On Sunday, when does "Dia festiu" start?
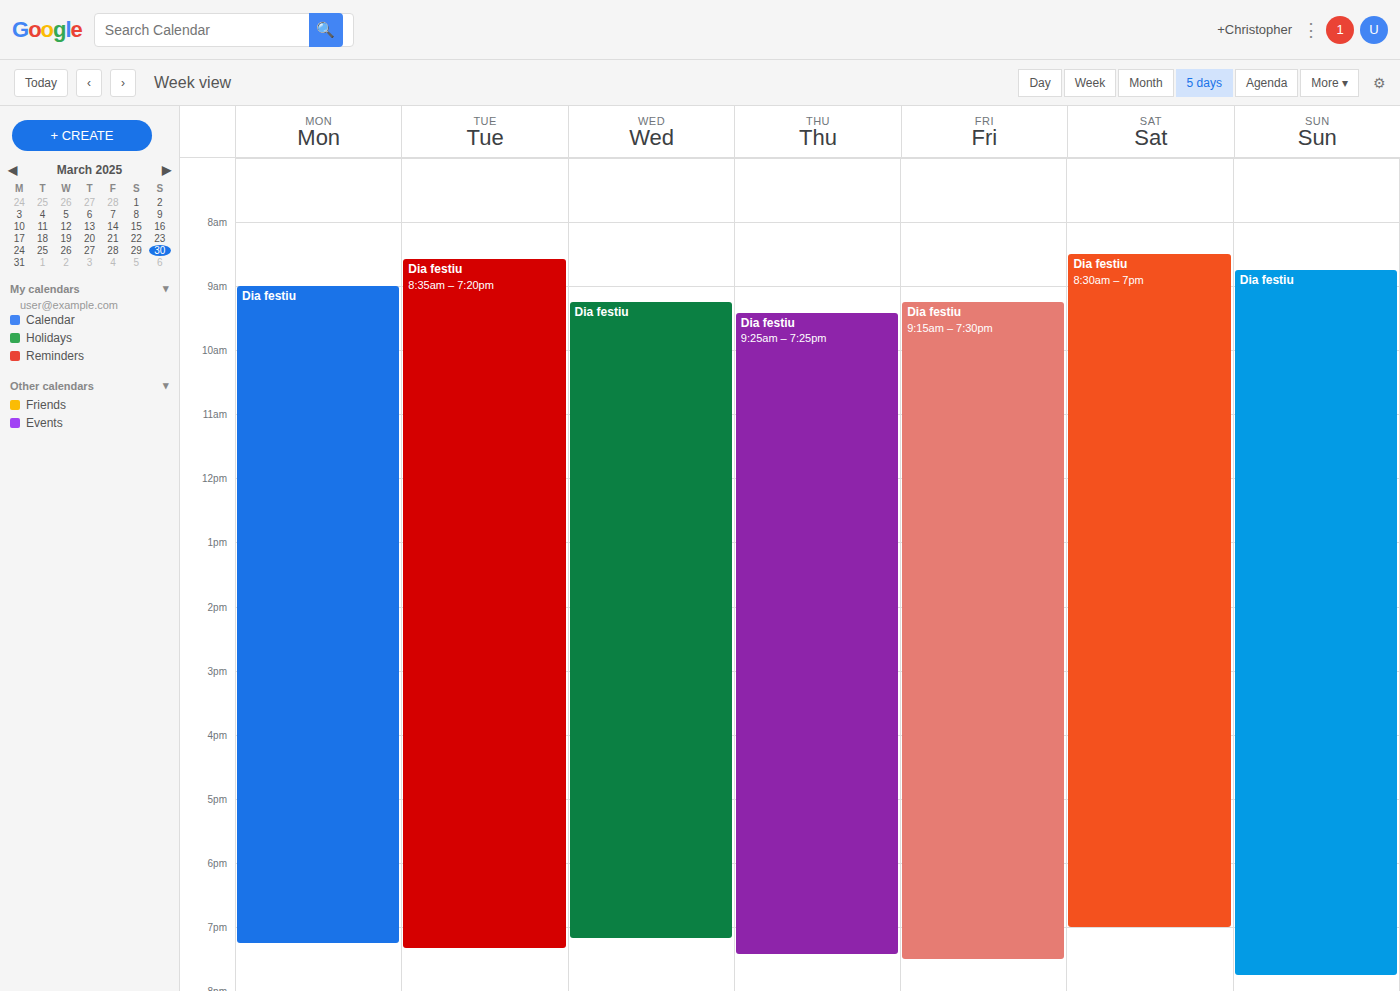
8:45 AM